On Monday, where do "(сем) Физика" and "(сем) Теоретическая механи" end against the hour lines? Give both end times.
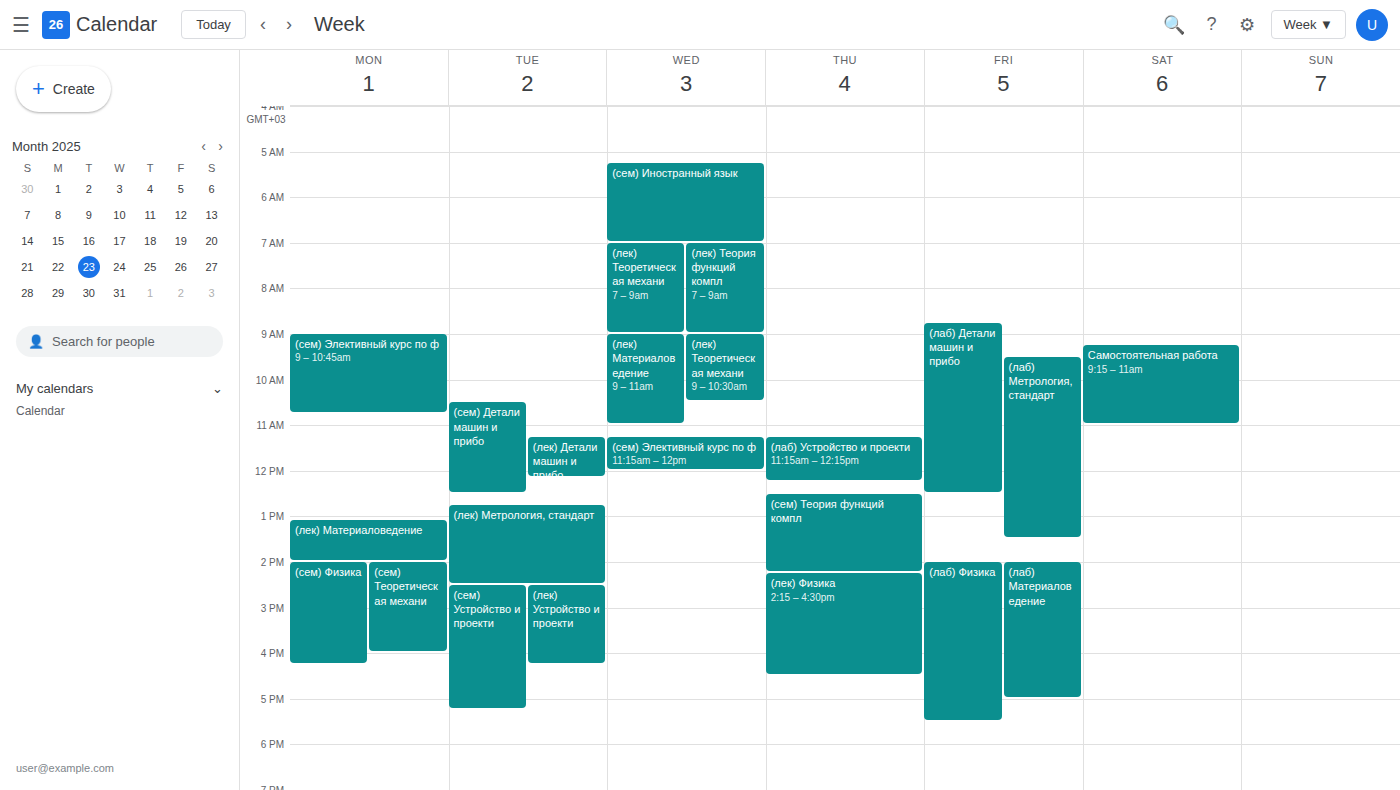
"(сем) Физика": 4:15 PM, neither: a quarter of the way from the 4 PM line to the 5 PM line. "(сем) Теоретическая механи": 4:00 PM, exactly on the 4 PM line.